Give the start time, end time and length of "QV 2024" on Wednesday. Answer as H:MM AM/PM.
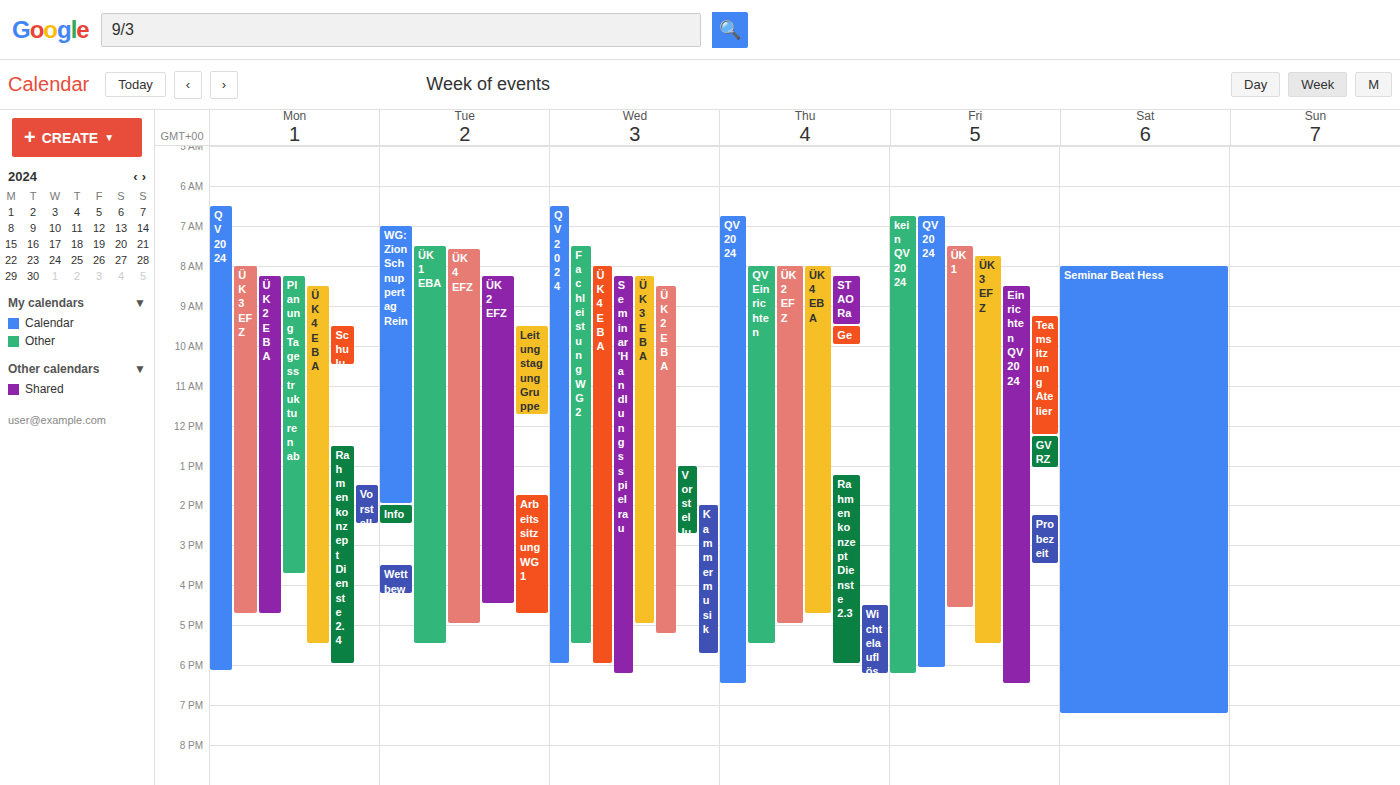
6:30 AM to 6:00 PM, 11 hours 30 minutes